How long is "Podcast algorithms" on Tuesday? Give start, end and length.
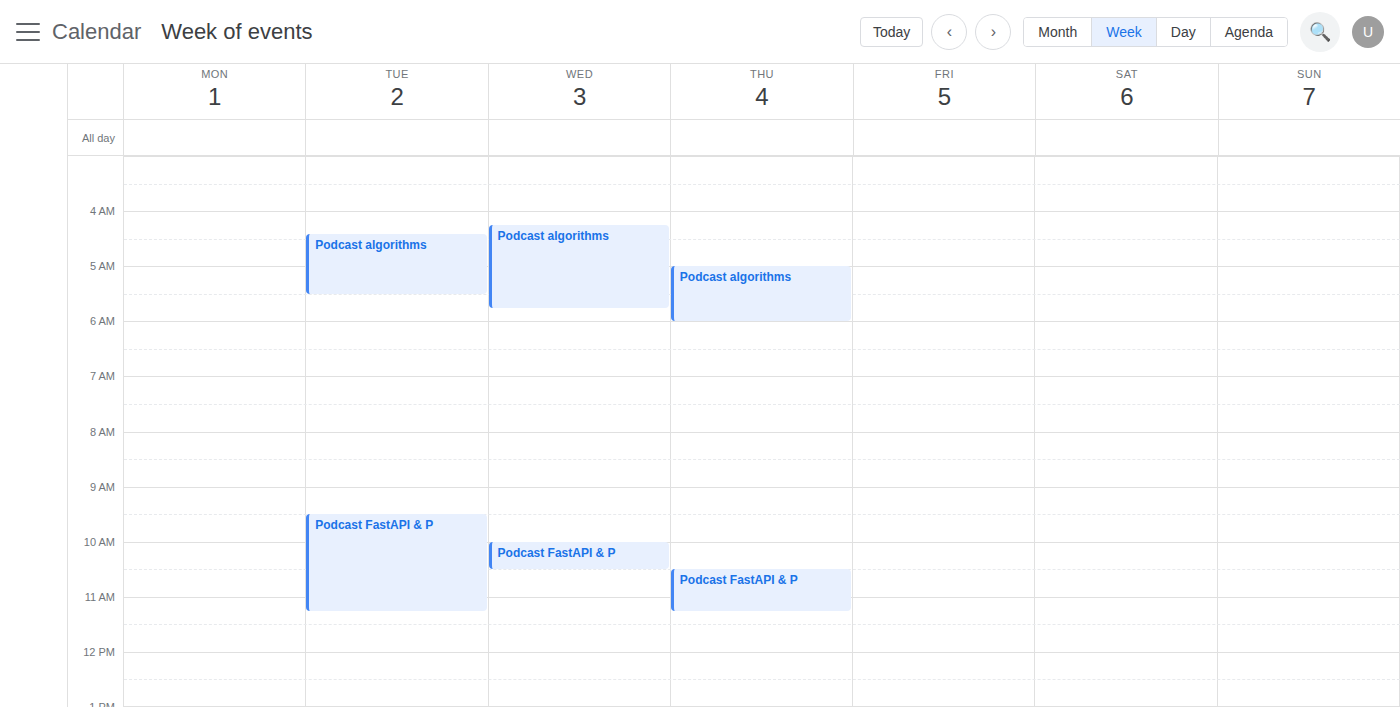
4:25 AM to 5:30 AM, 1 hour 5 minutes